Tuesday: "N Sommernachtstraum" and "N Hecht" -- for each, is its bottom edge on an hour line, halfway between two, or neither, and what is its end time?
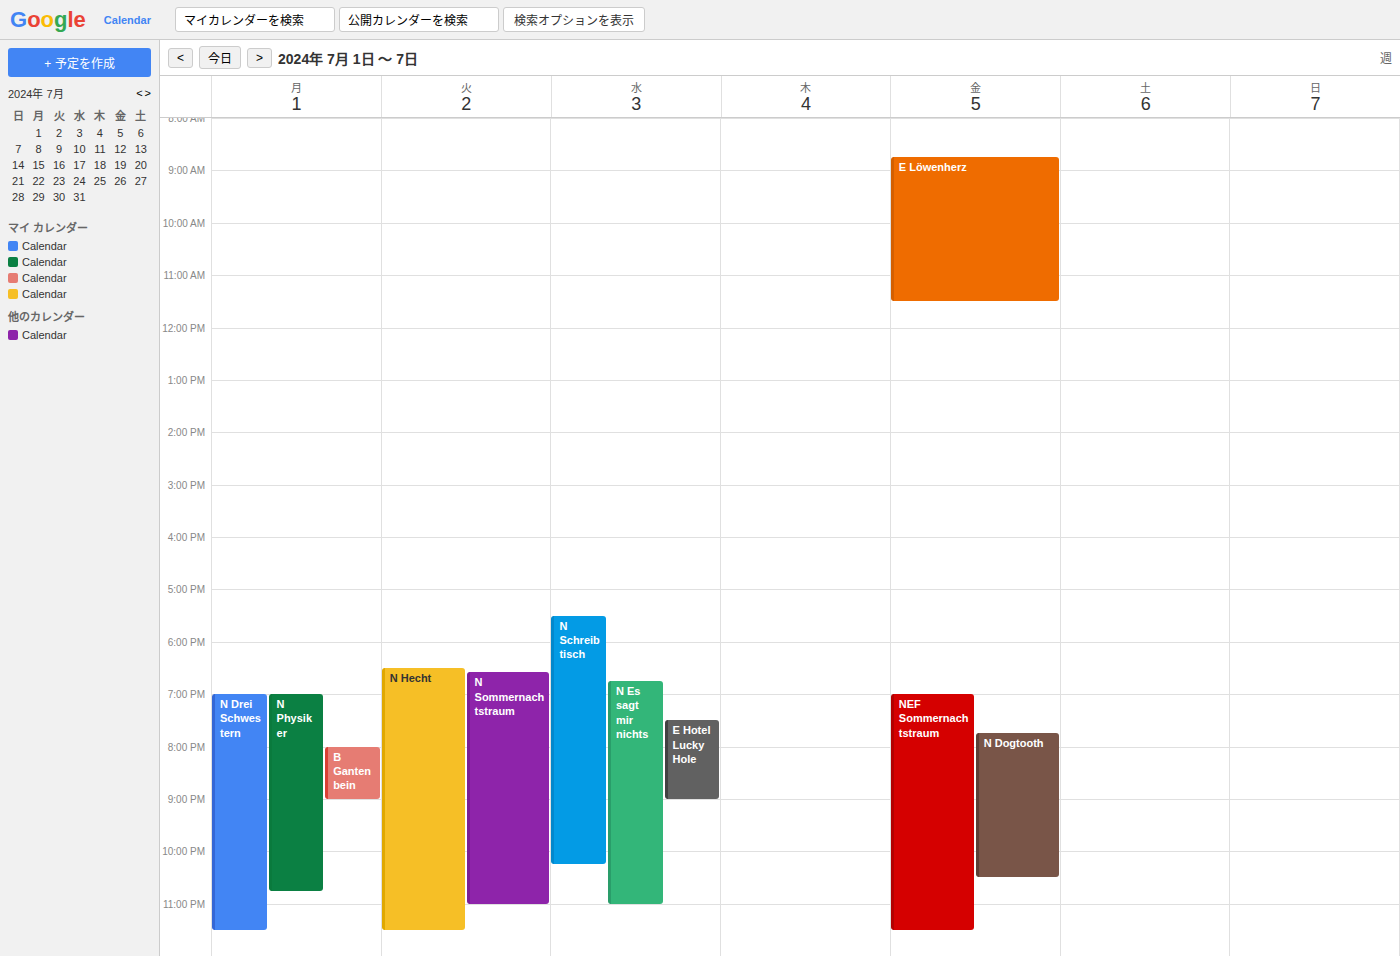
"N Sommernachtstraum": 11:00 PM, exactly on the 11 PM line. "N Hecht": 11:30 PM, halfway between the 11 PM and 12 AM lines.